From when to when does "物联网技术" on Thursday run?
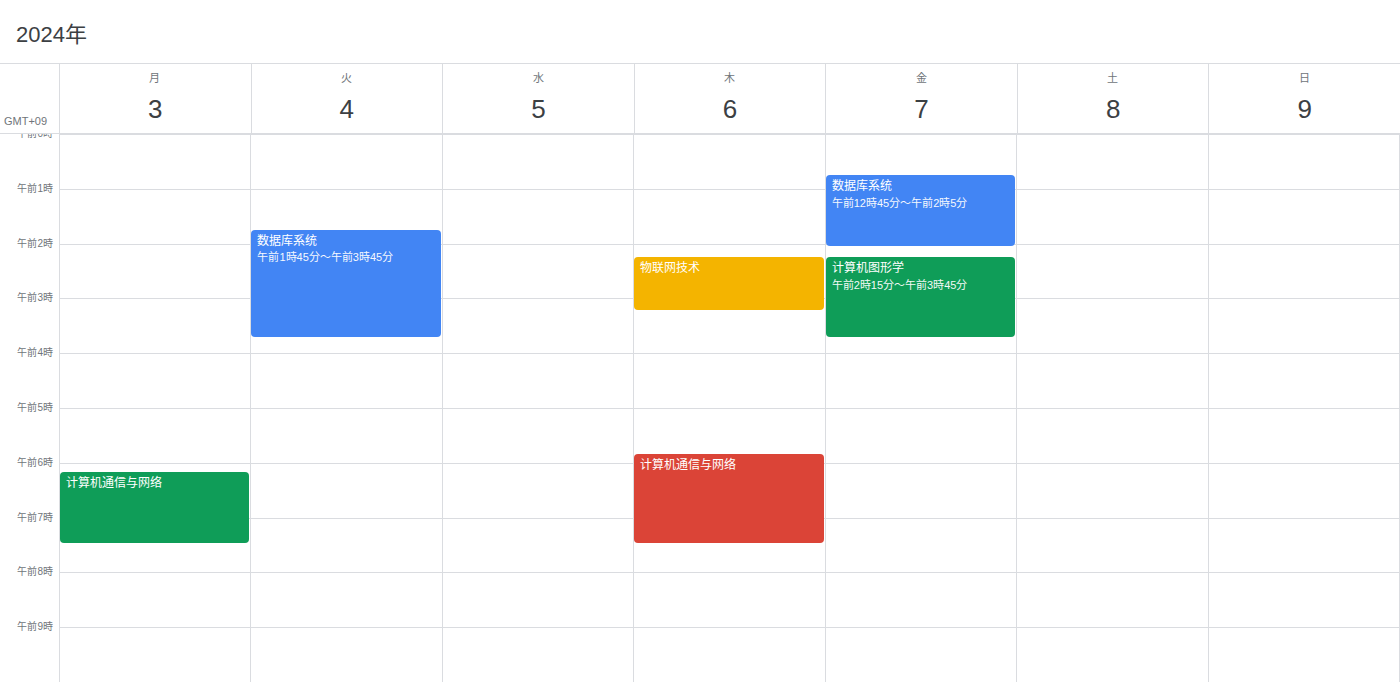
02:15 to 03:15